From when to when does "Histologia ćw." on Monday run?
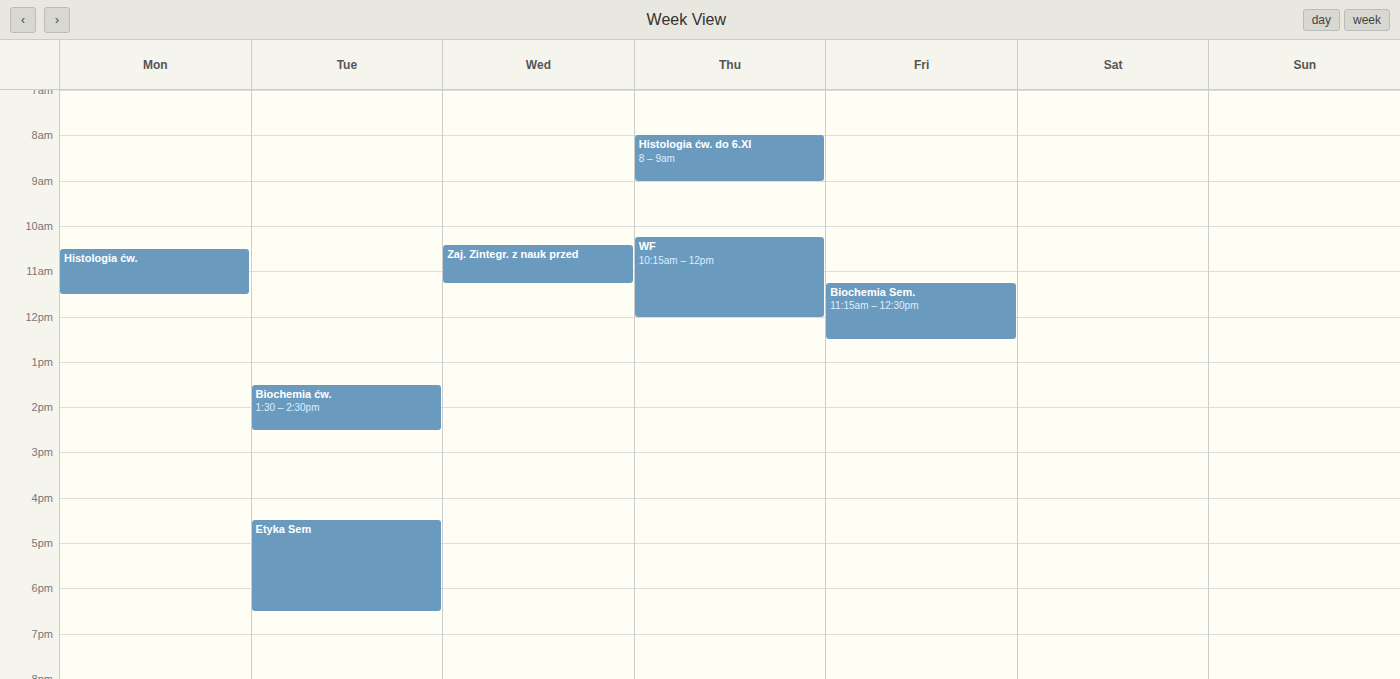
10:30 AM to 11:30 AM